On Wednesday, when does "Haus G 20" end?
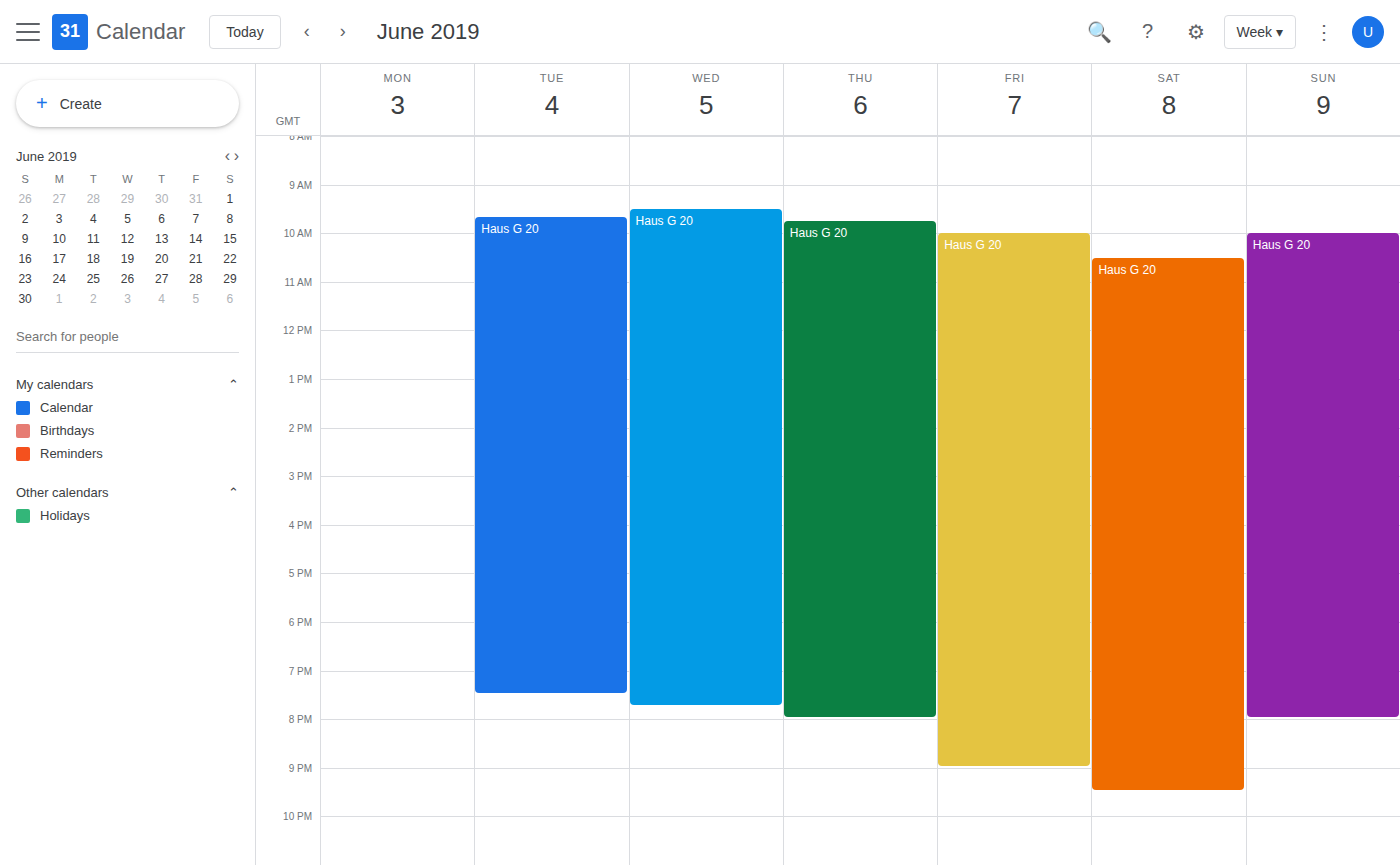
7:45 PM